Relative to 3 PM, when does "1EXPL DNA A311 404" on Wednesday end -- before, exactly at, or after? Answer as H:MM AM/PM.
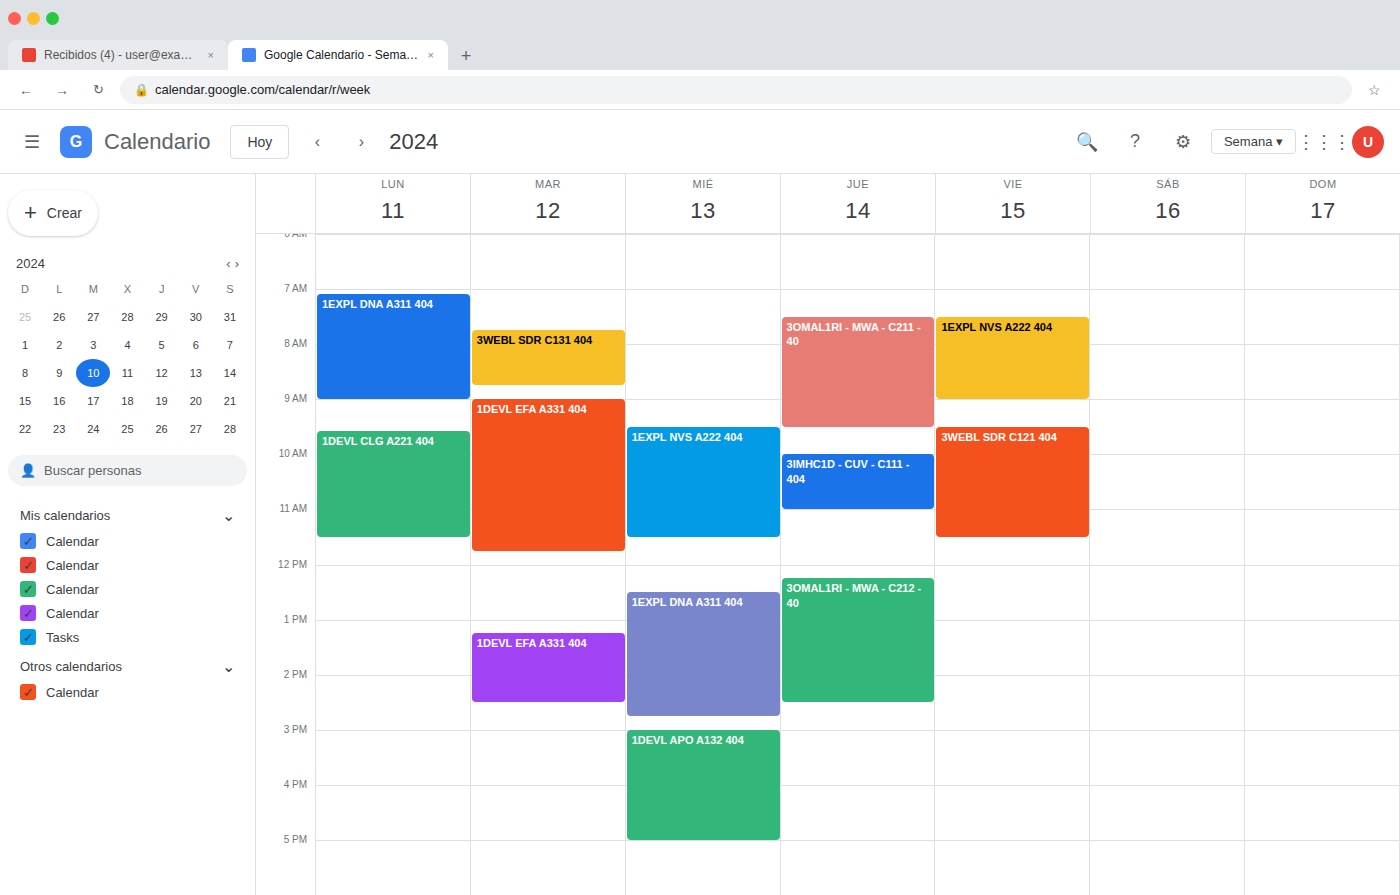
2:45 PM -- before 3 PM, 15 minutes above the 3 PM line.